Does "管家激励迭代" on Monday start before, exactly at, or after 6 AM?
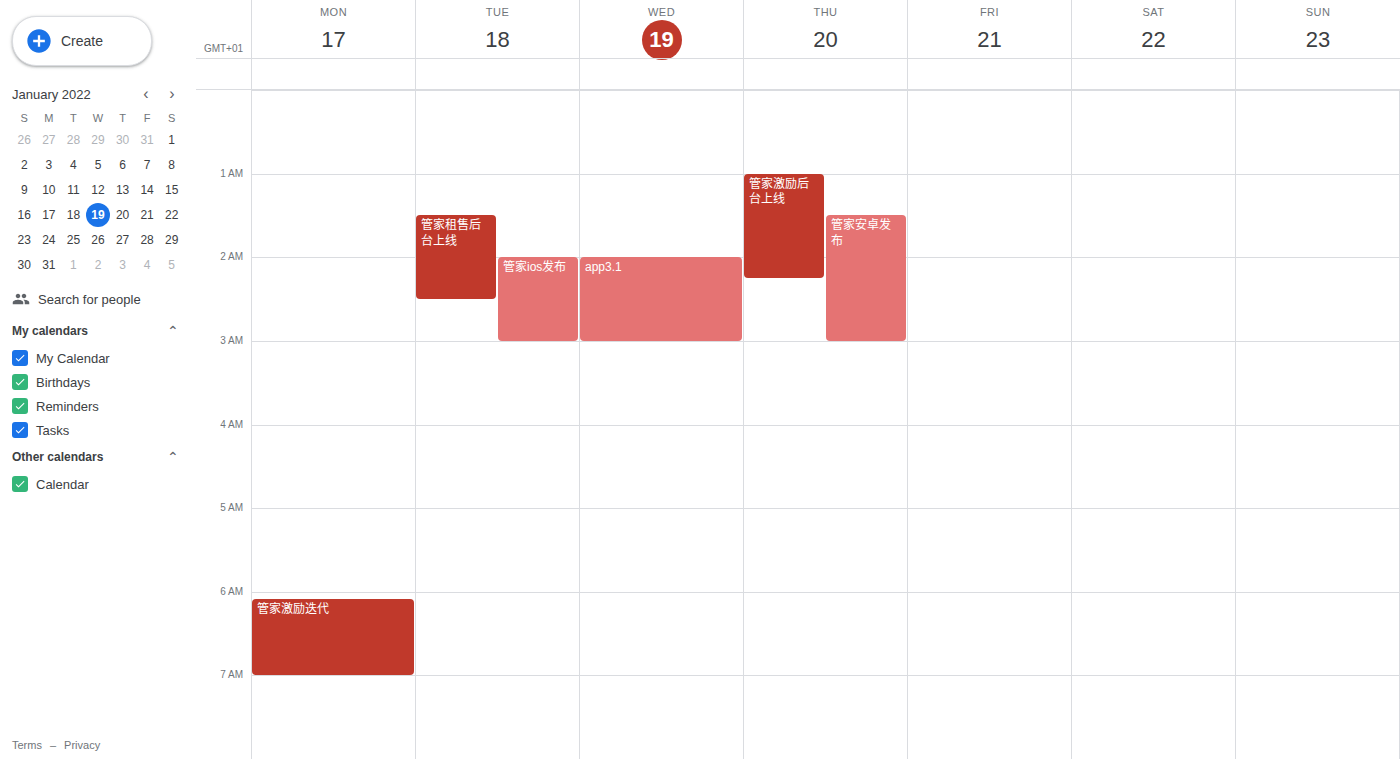
6:05 AM -- after 6 AM, 5 minutes below the 6 AM line.